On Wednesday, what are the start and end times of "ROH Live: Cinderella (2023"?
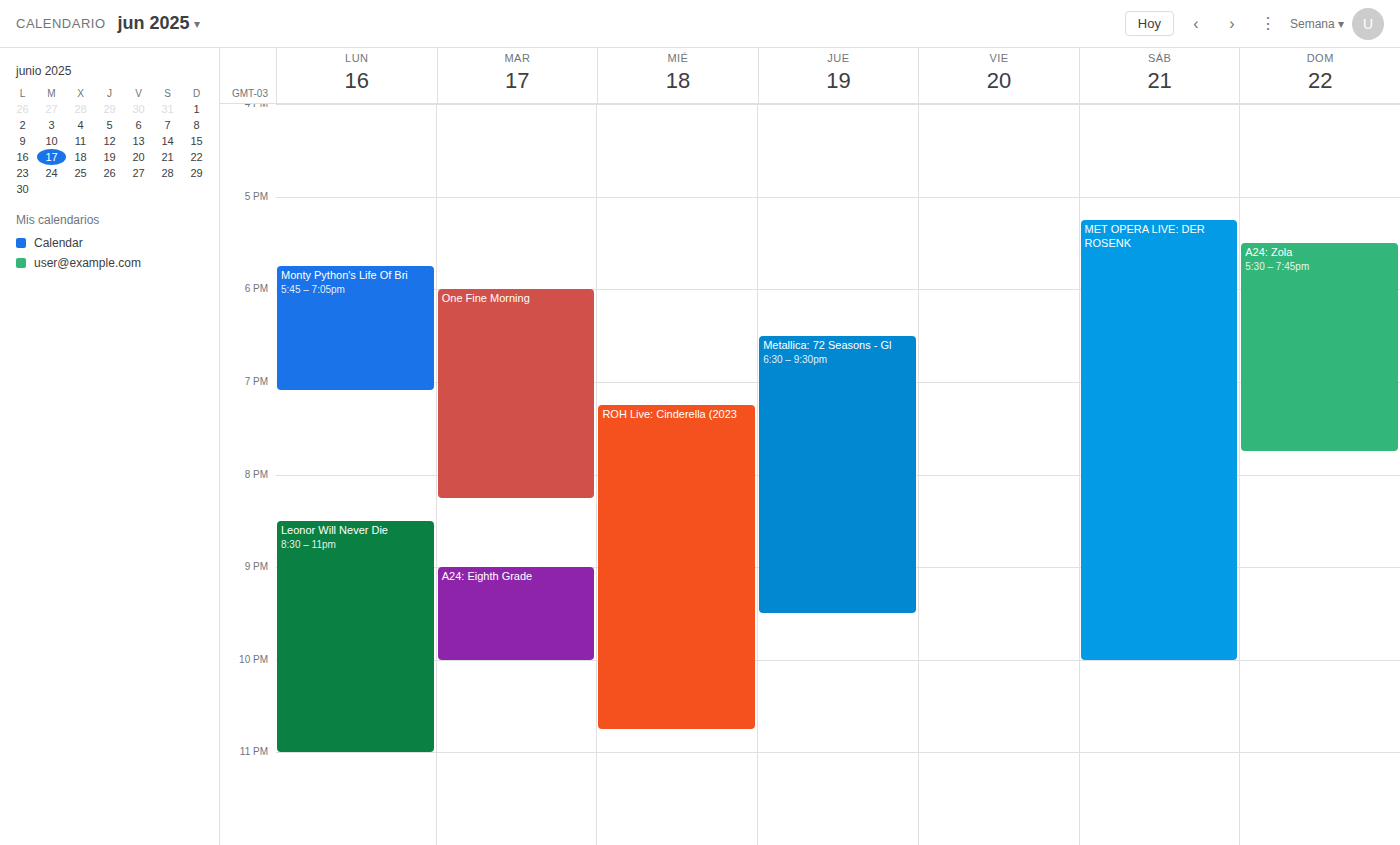
7:15 PM to 10:45 PM